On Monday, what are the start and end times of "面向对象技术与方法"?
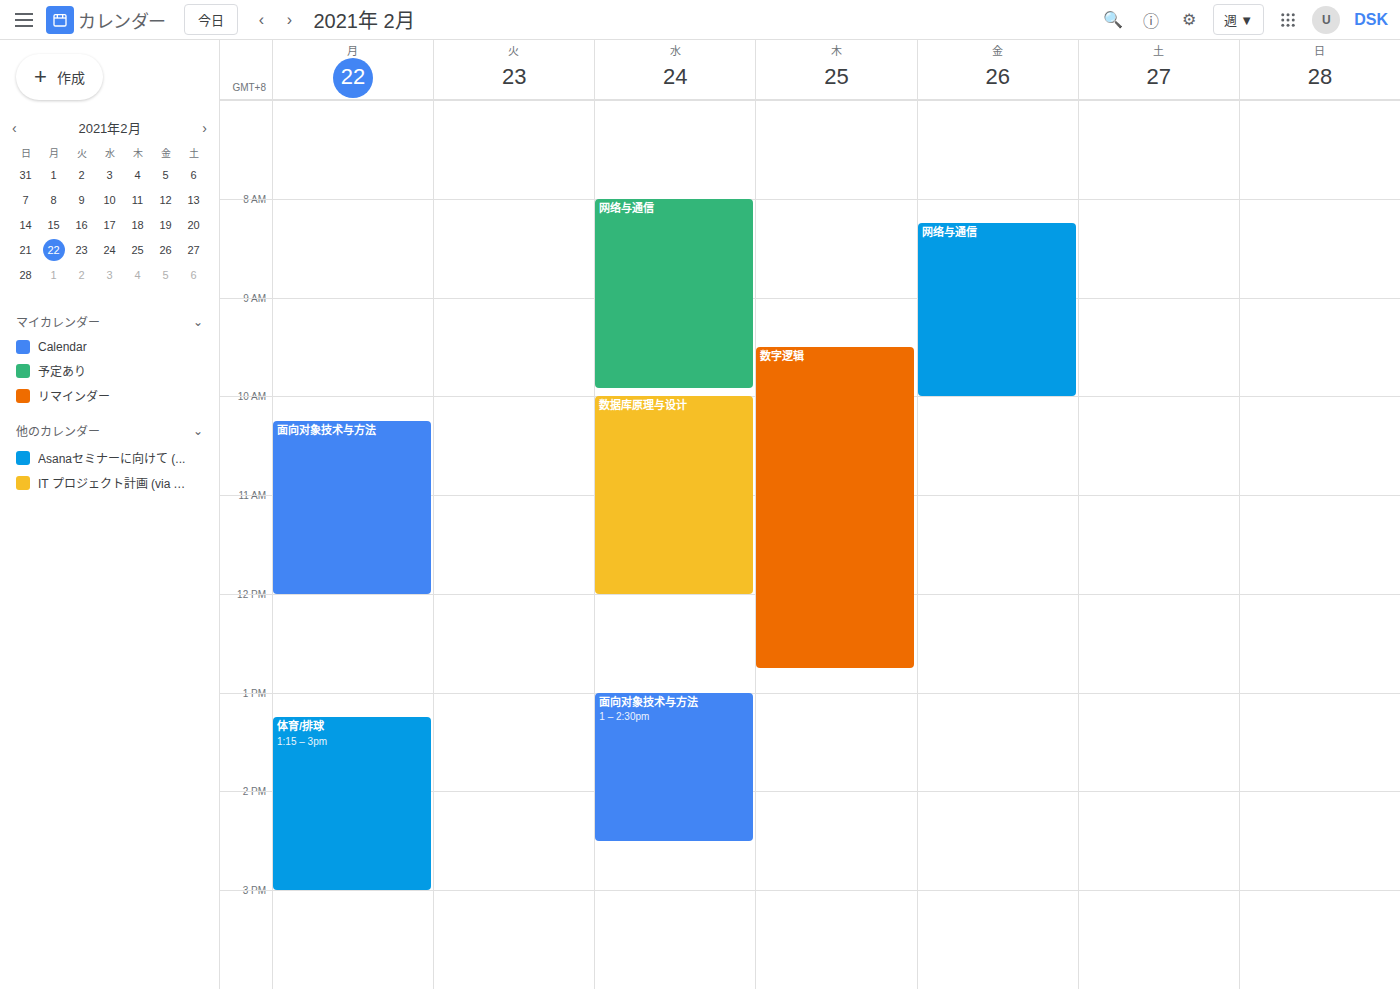
10:15 AM to 12:00 PM